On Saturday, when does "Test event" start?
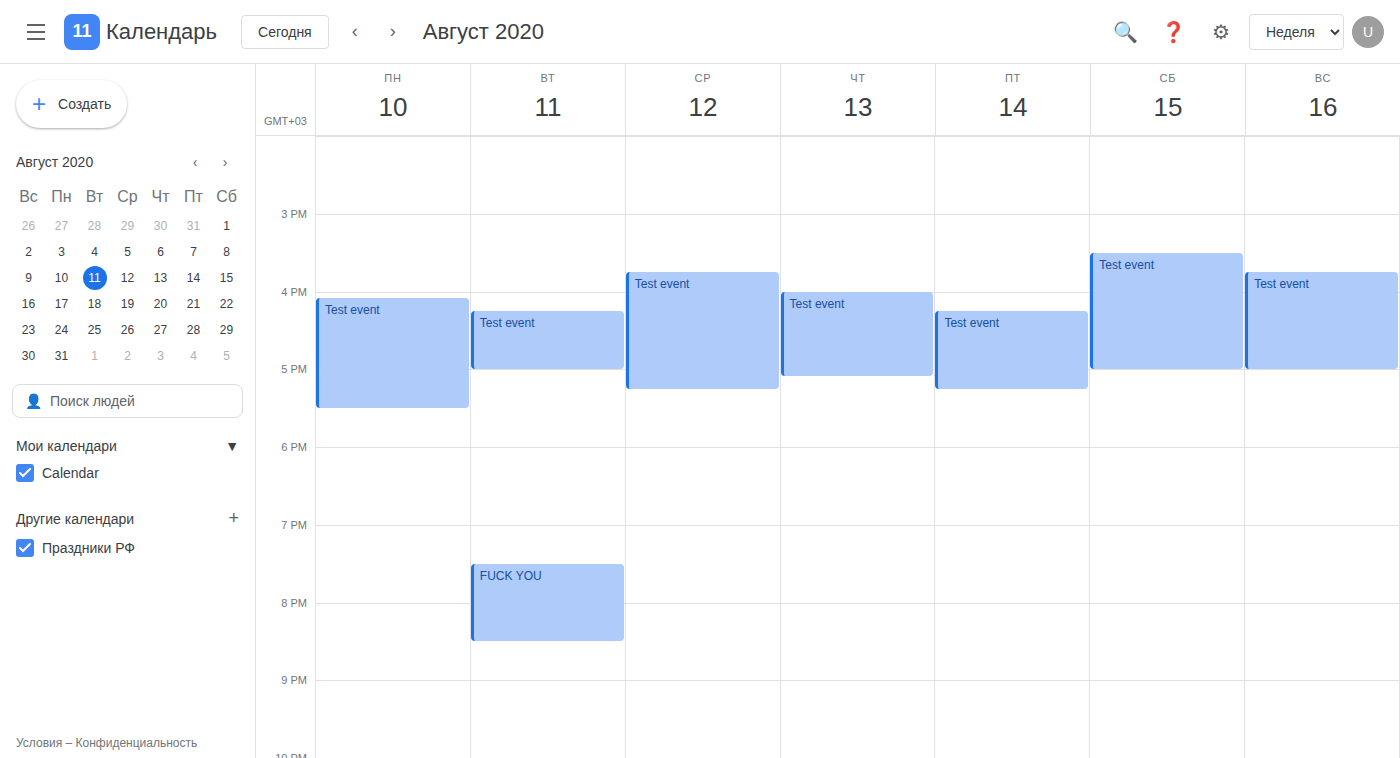
3:30 PM